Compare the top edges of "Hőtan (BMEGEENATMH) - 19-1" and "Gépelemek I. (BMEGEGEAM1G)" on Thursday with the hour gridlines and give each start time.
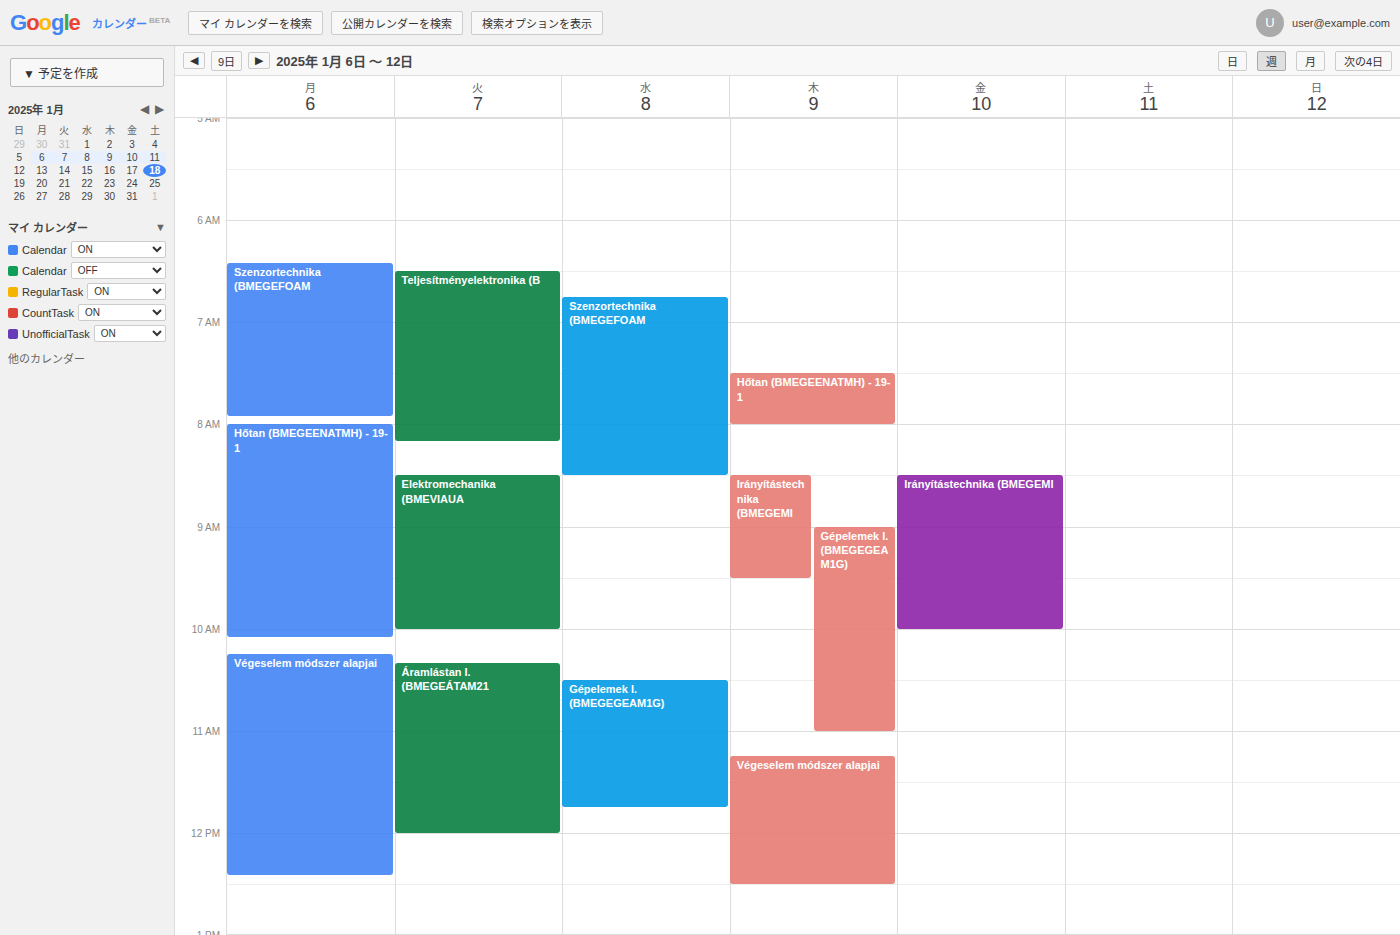
"Hőtan (BMEGEENATMH) - 19-1": 07:30, halfway between the 07:00 and 08:00 lines. "Gépelemek I. (BMEGEGEAM1G)": 09:00, exactly on the 09:00 line.